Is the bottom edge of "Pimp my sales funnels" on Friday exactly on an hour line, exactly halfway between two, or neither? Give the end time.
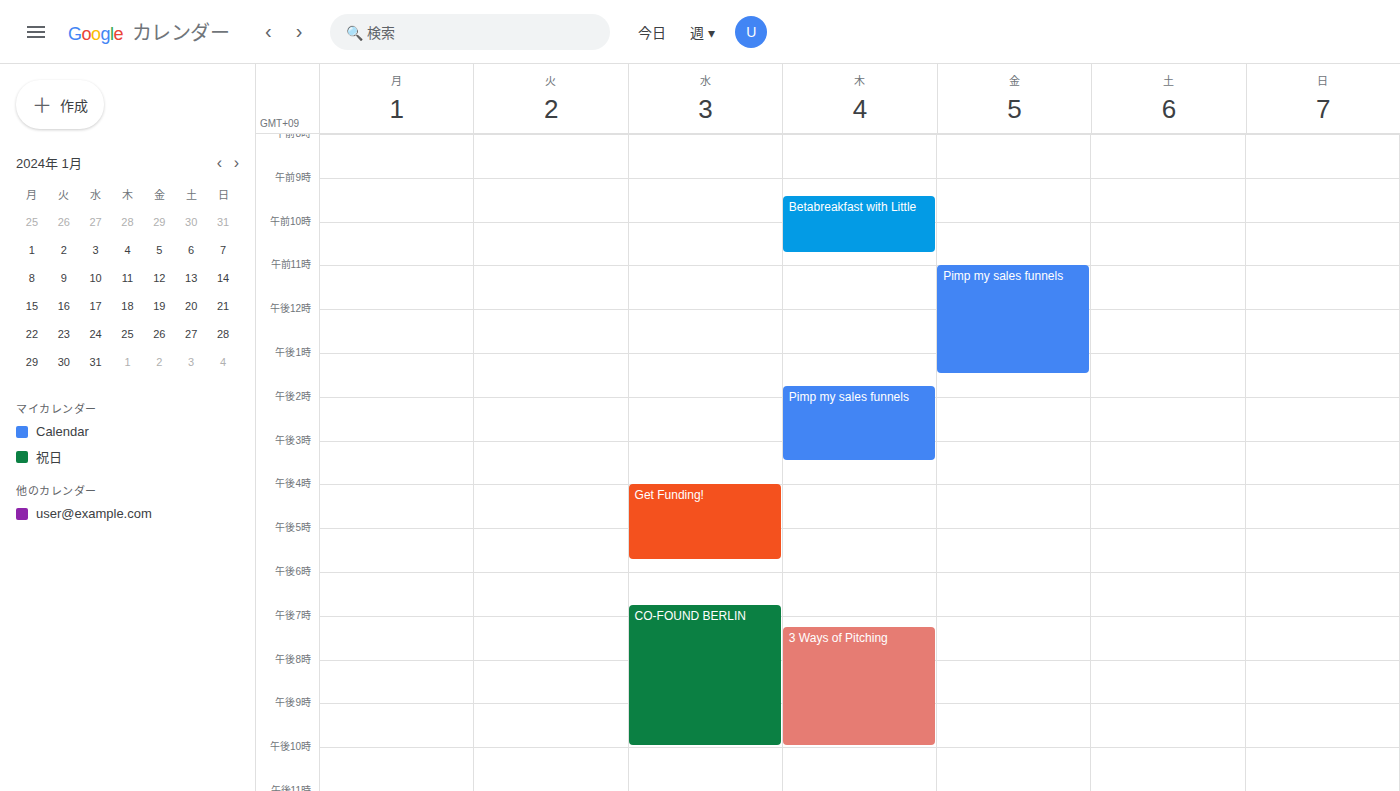
13:30 -- halfway between the 13:00 and 14:00 lines.